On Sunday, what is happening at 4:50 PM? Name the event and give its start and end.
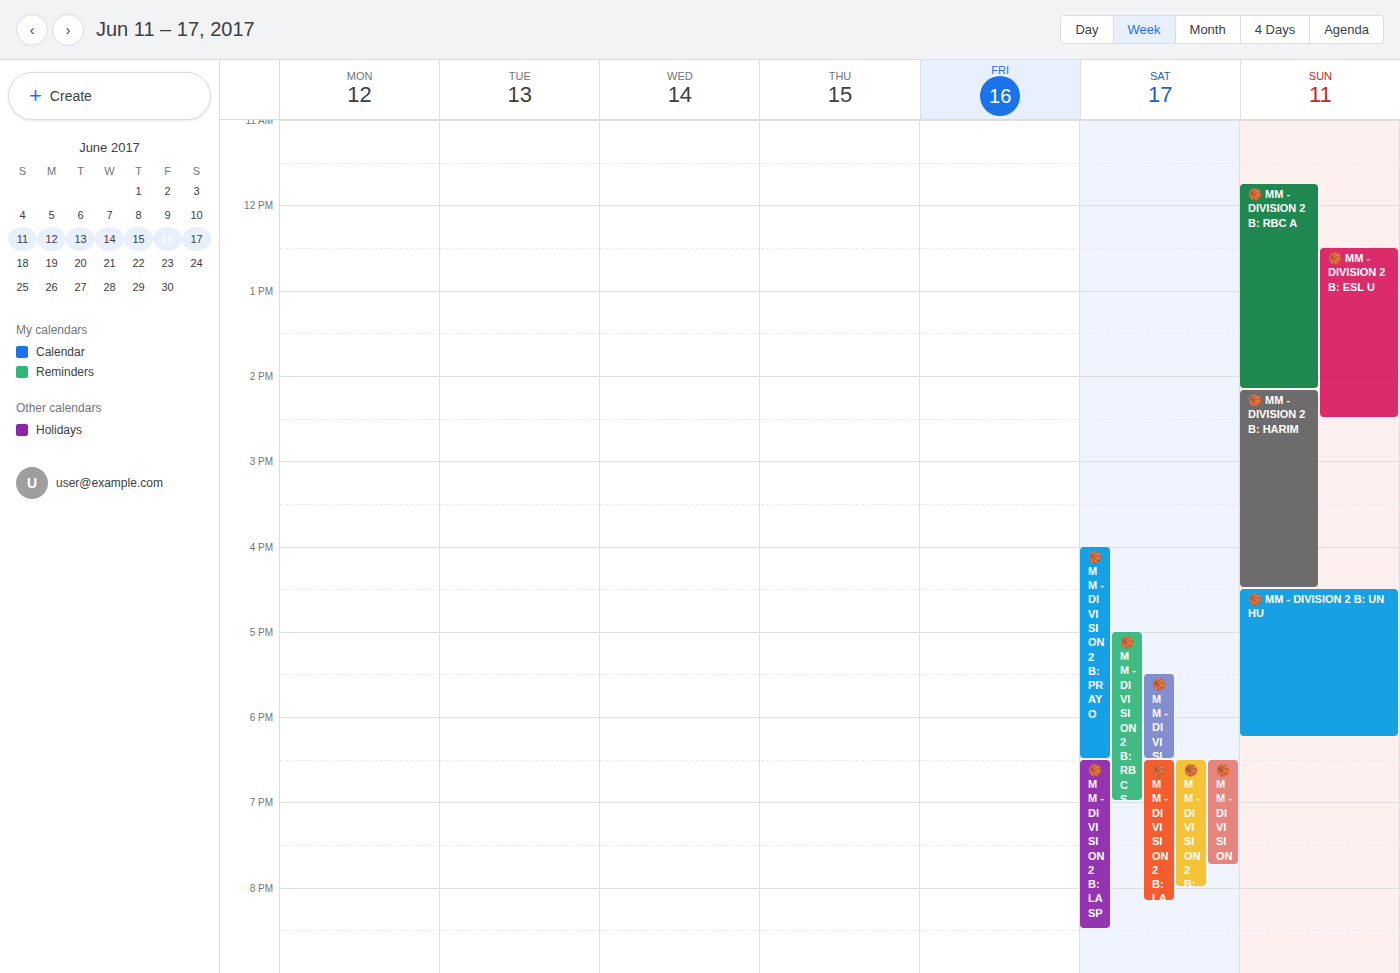
"🏀 MM - DIVISION 2 B: UN HU", 4:30 PM to 6:15 PM